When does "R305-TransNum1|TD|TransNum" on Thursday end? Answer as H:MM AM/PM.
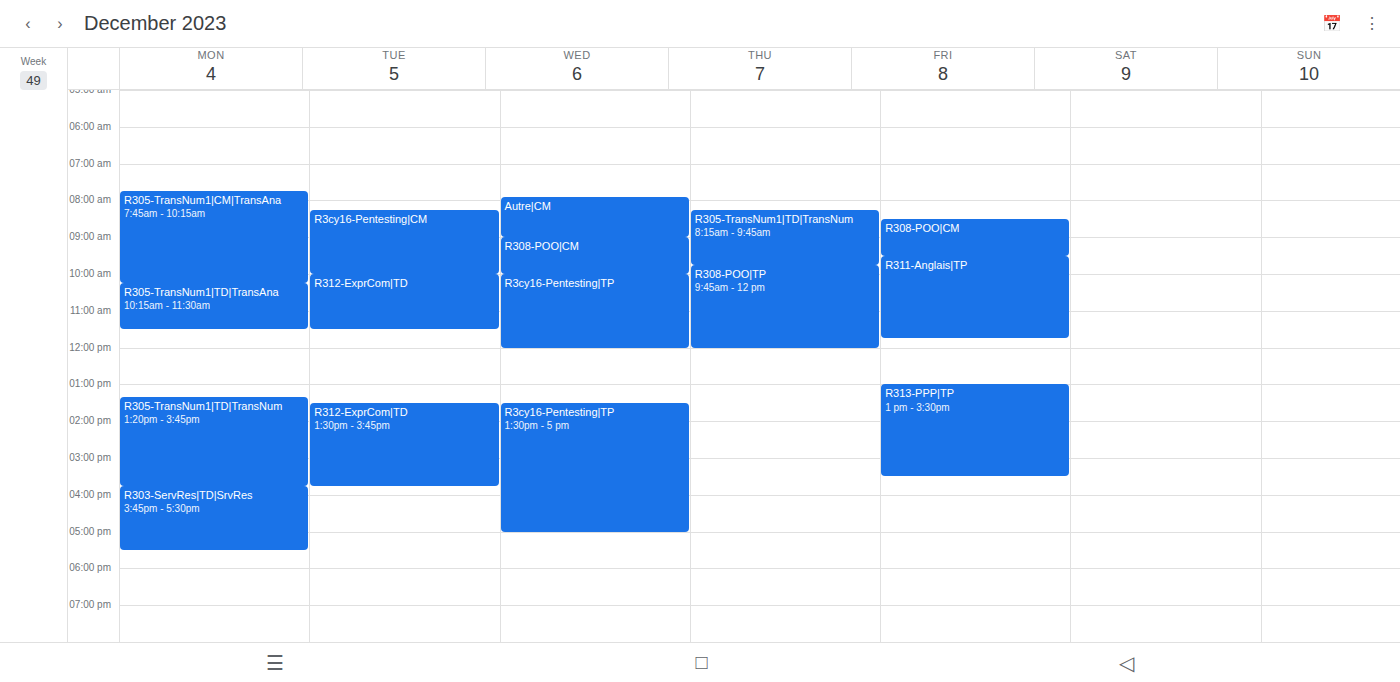
9:45 AM